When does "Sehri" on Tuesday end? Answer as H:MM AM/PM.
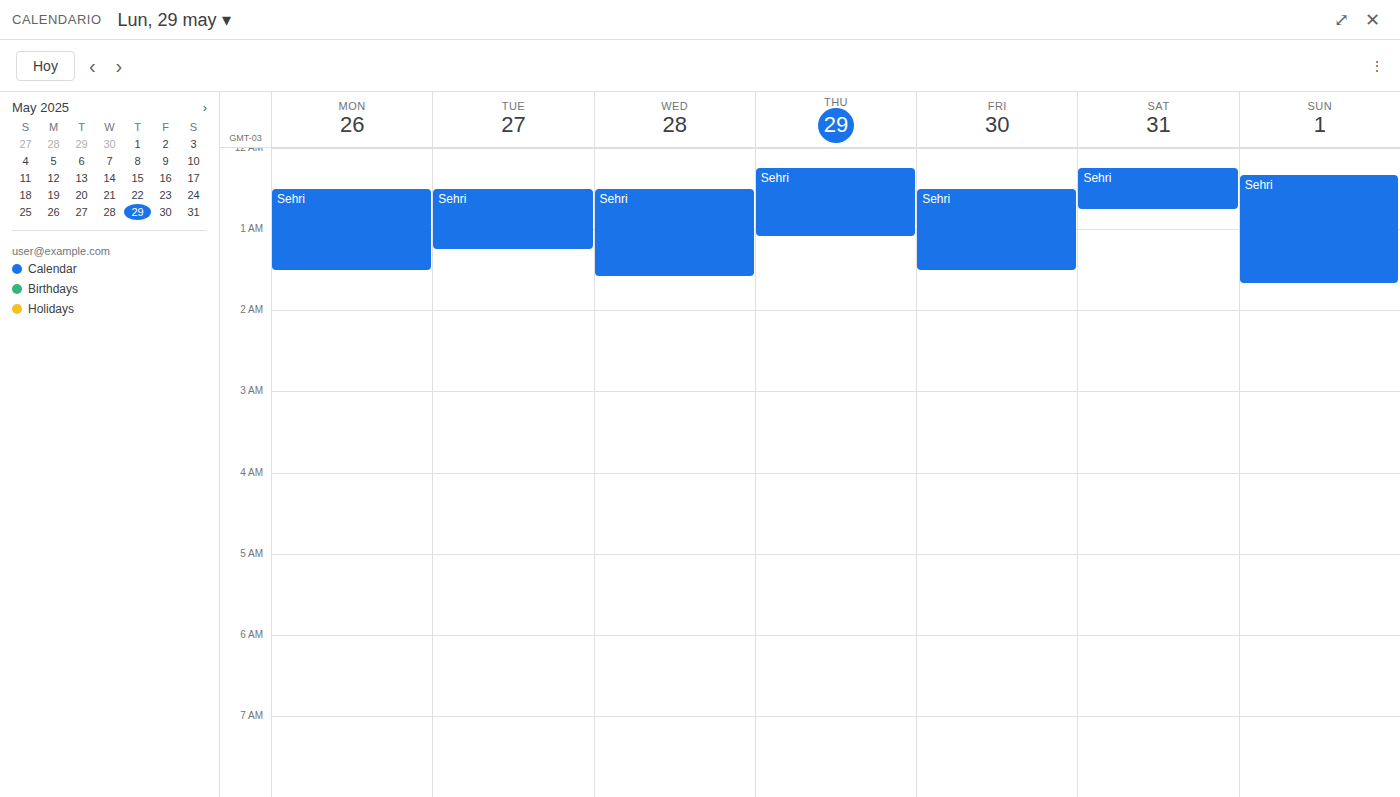
1:15 AM